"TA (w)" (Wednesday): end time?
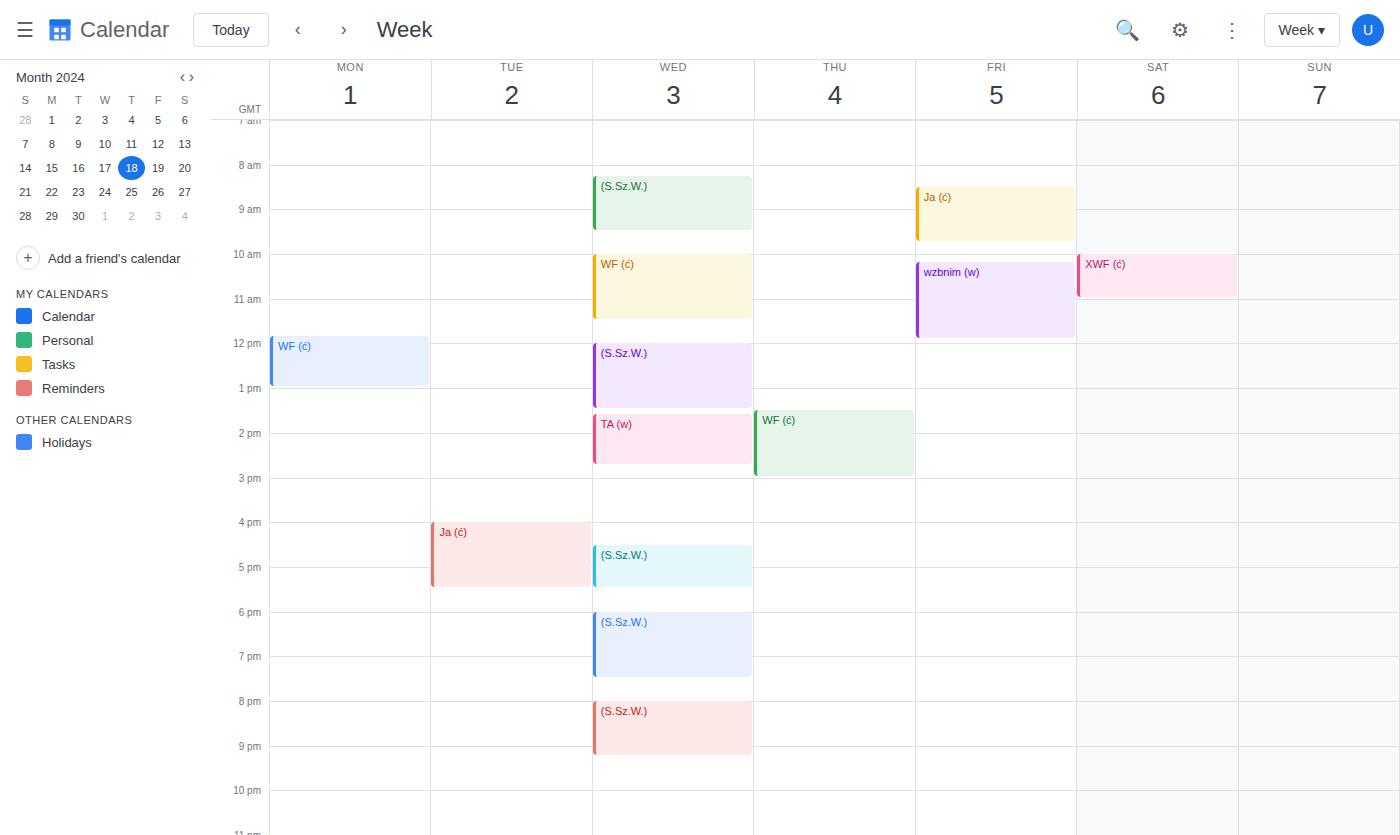
2:45 PM